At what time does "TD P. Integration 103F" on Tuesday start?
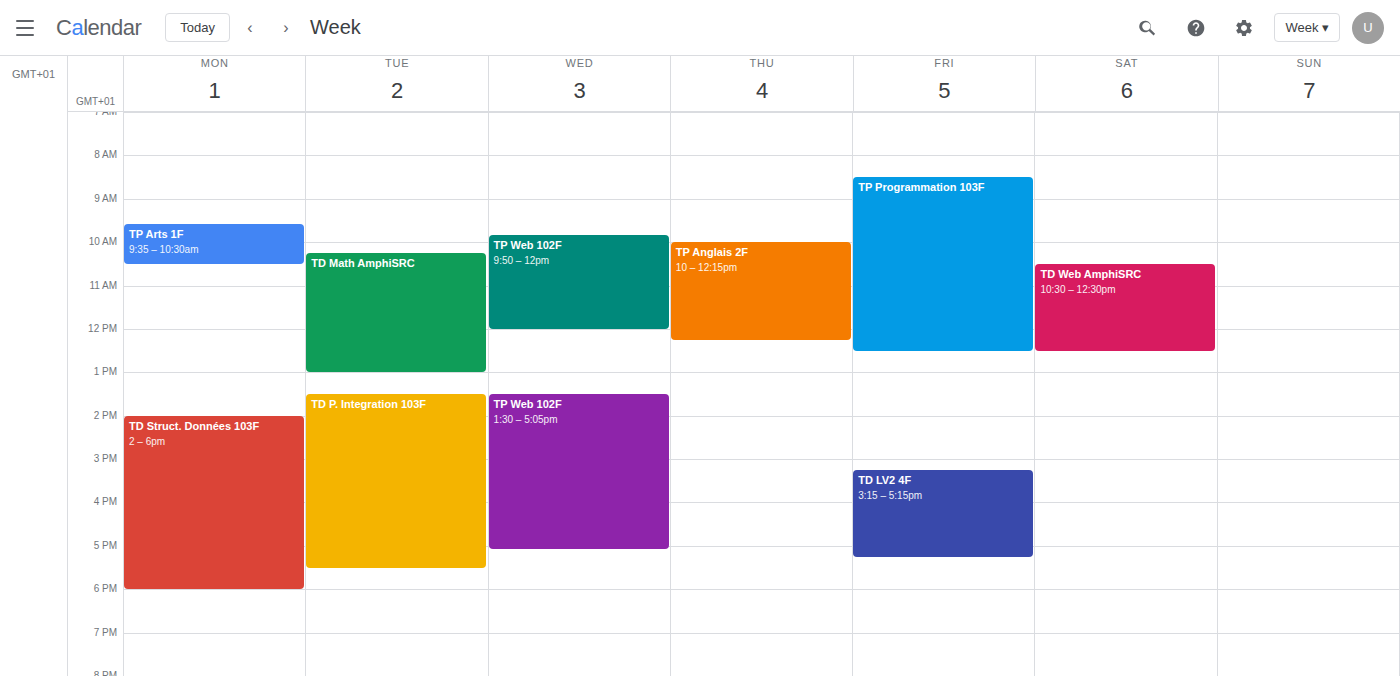
1:30 PM